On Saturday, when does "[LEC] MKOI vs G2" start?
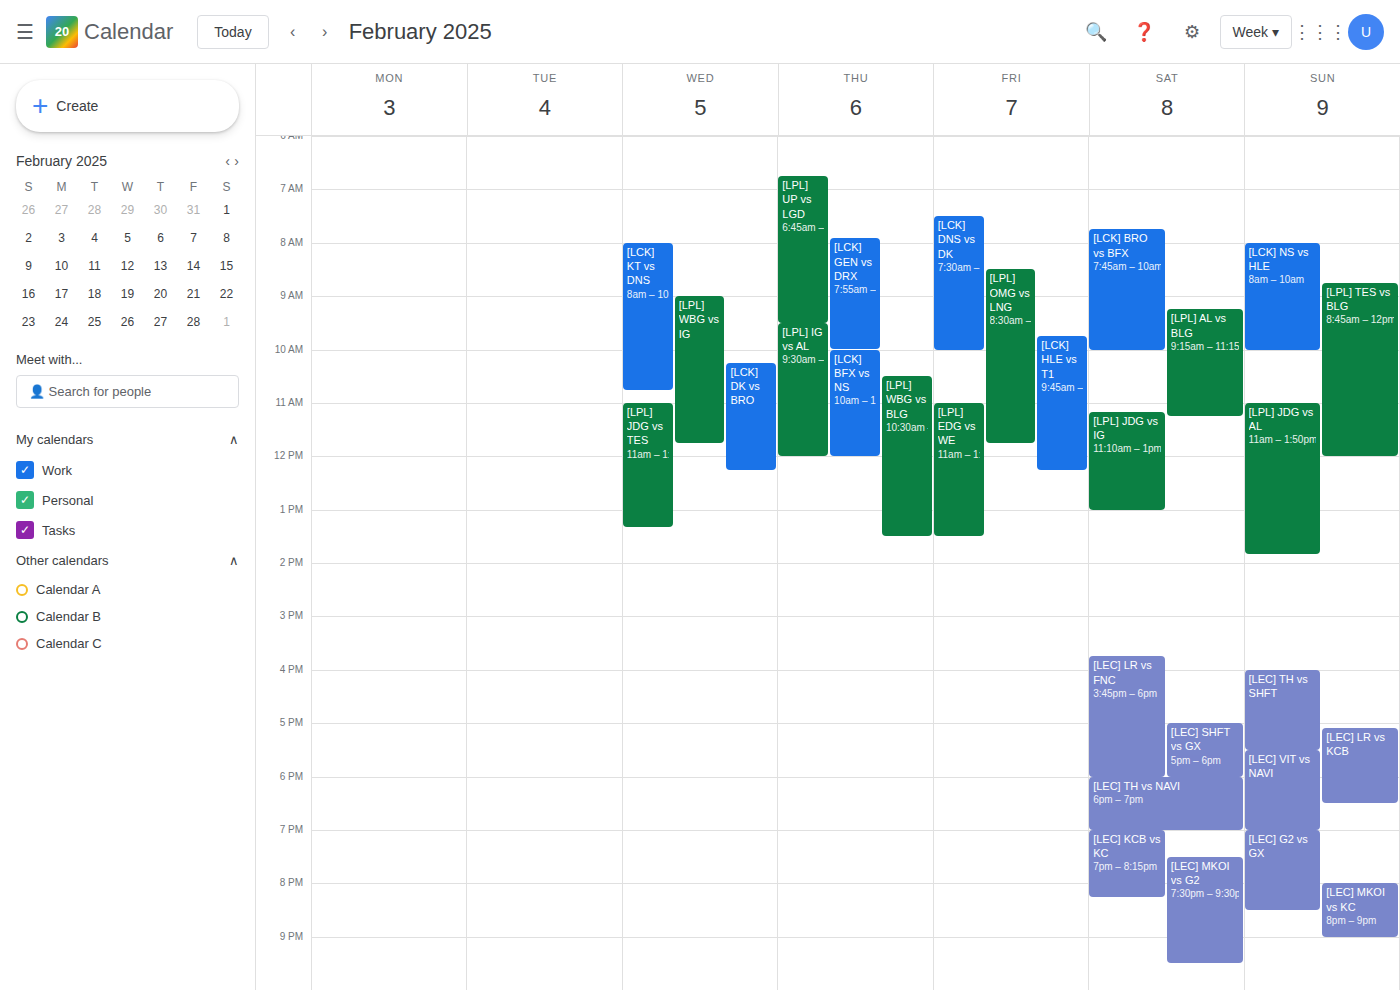
7:30 PM